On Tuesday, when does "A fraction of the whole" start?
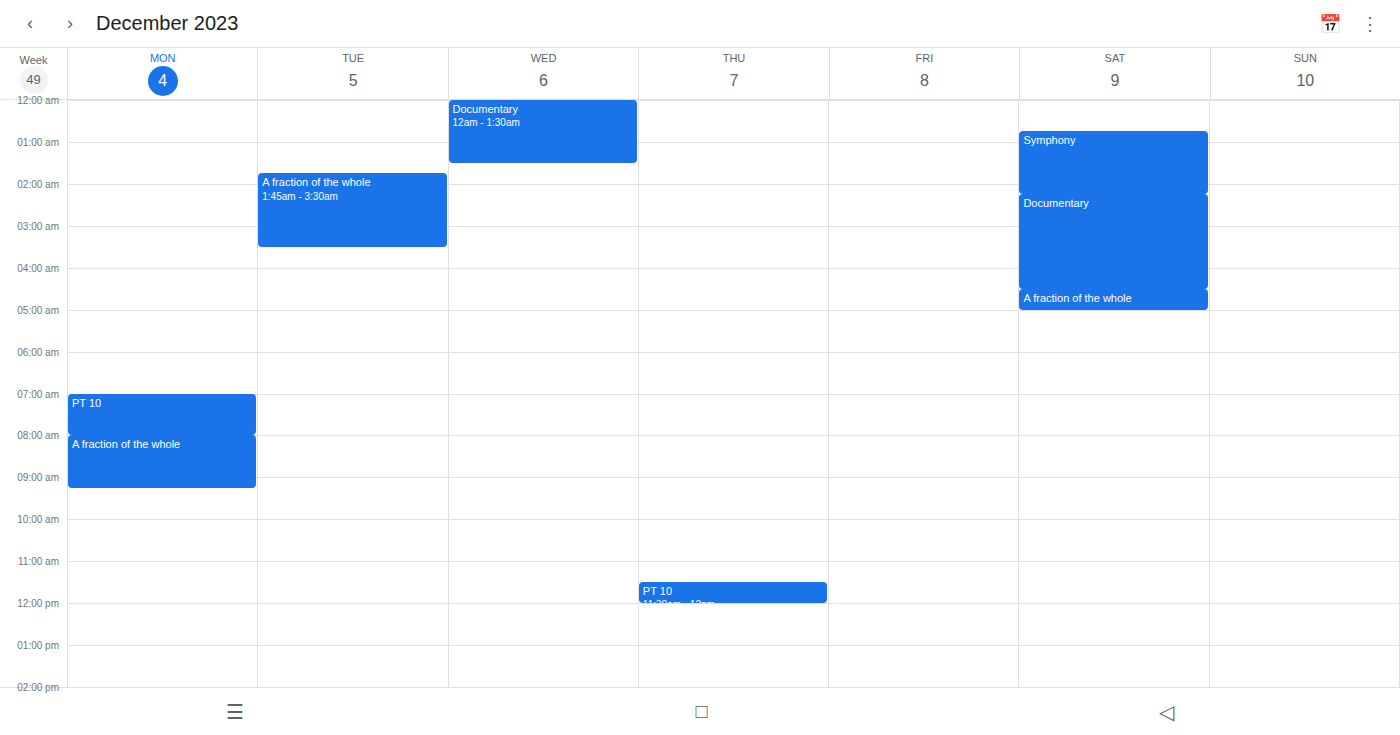
1:45 AM